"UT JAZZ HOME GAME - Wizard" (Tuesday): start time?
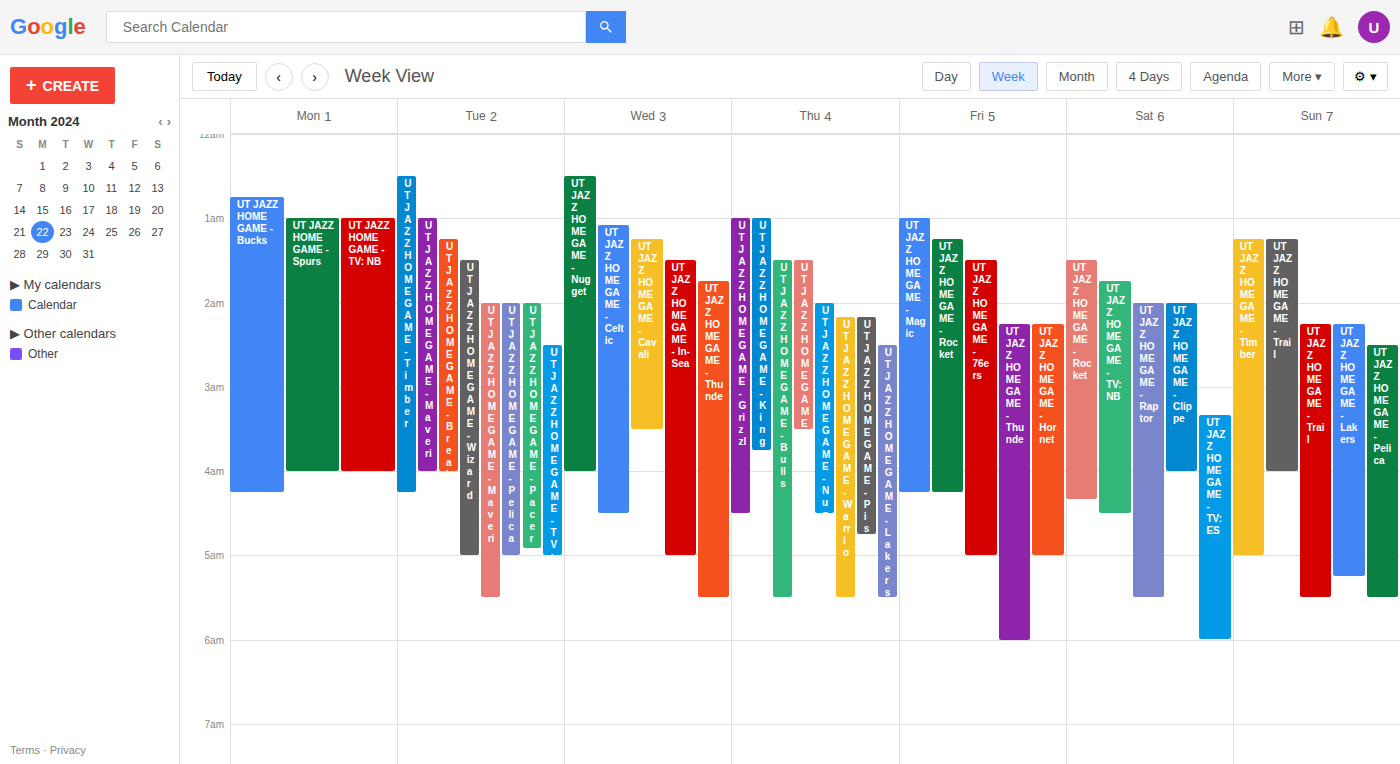
1:30 AM